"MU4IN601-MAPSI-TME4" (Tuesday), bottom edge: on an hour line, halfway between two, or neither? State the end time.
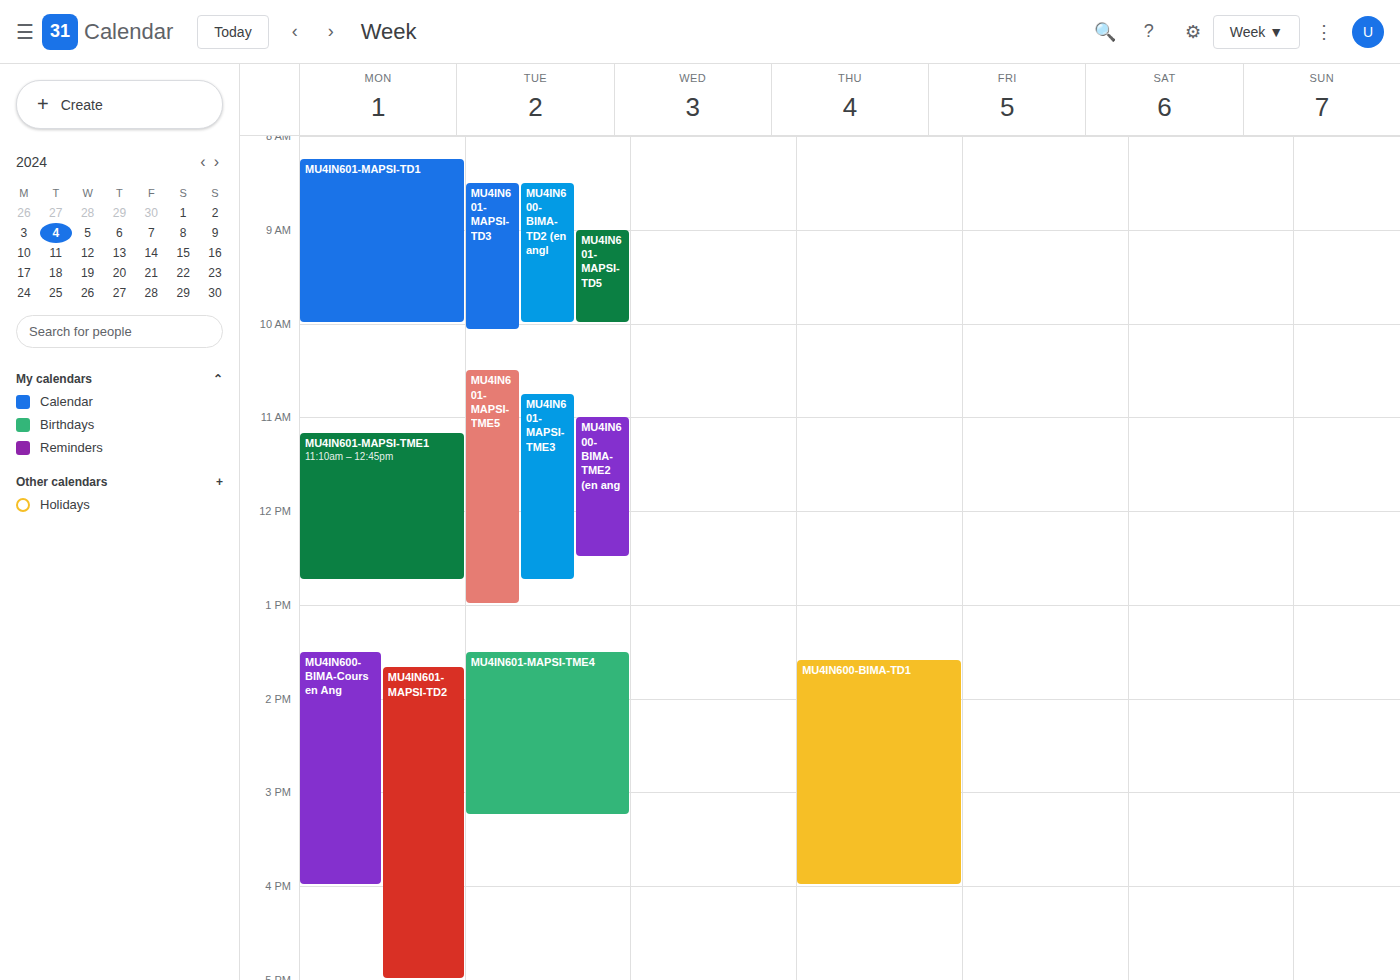
3:15 PM -- neither: a quarter of the way from the 3 PM line to the 4 PM line.